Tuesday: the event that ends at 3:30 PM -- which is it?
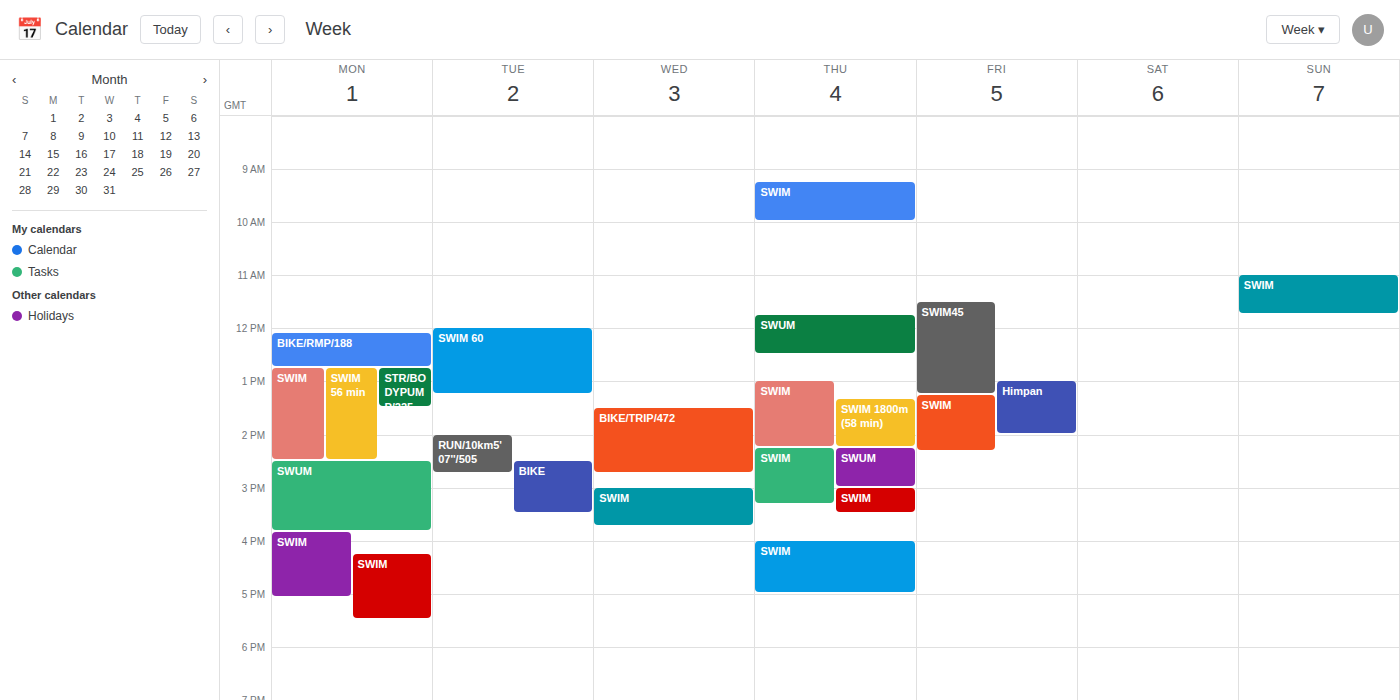
"BIKE"